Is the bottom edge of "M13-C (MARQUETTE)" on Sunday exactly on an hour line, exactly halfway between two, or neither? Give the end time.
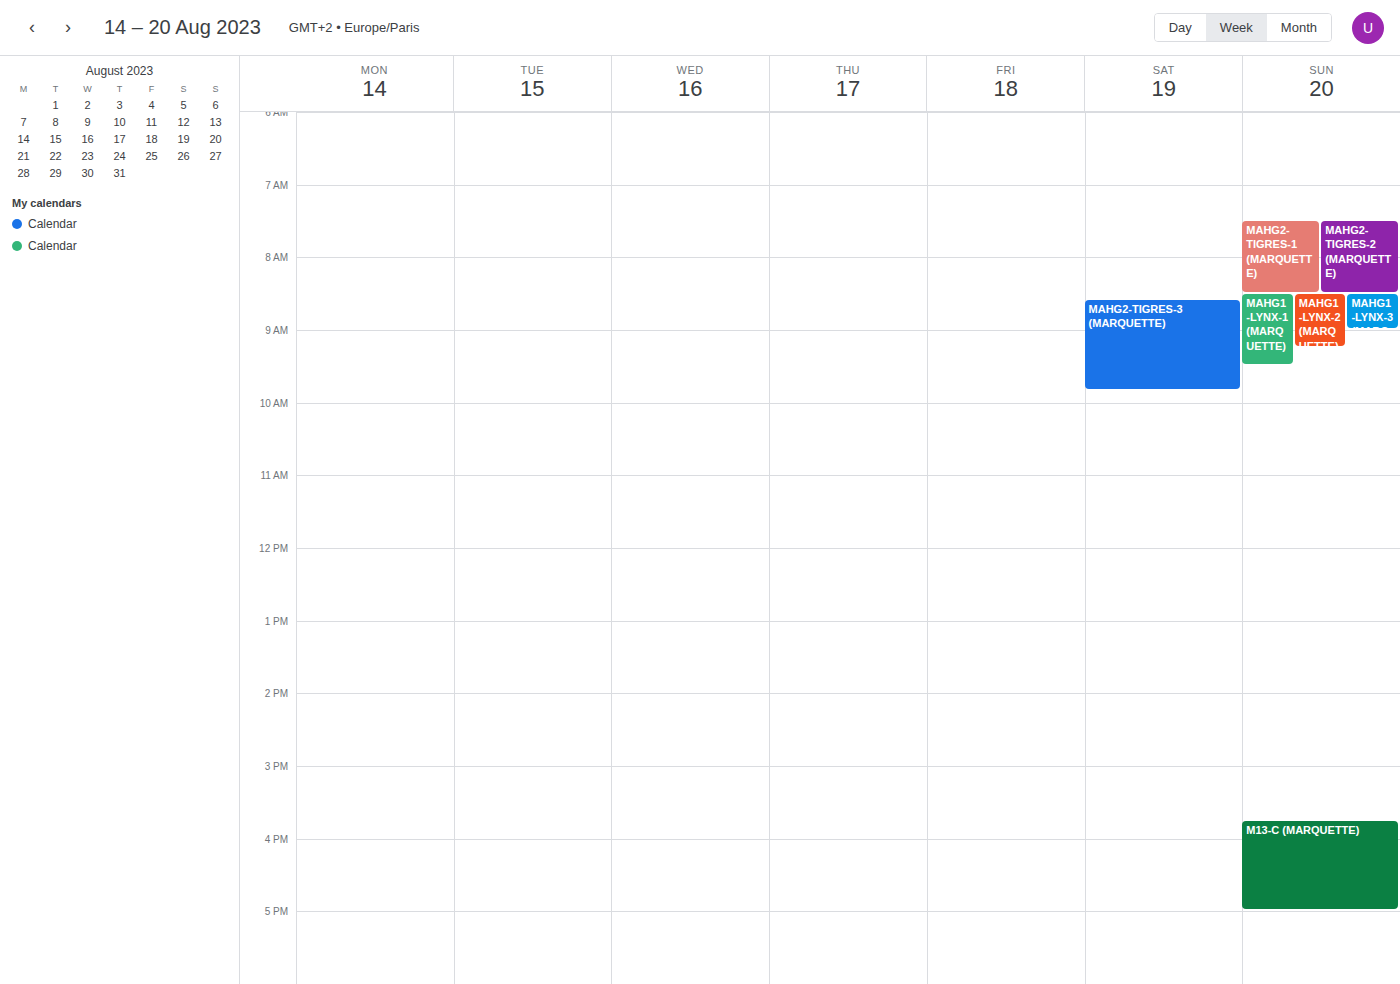
5:00 PM -- exactly on the 5 PM line.